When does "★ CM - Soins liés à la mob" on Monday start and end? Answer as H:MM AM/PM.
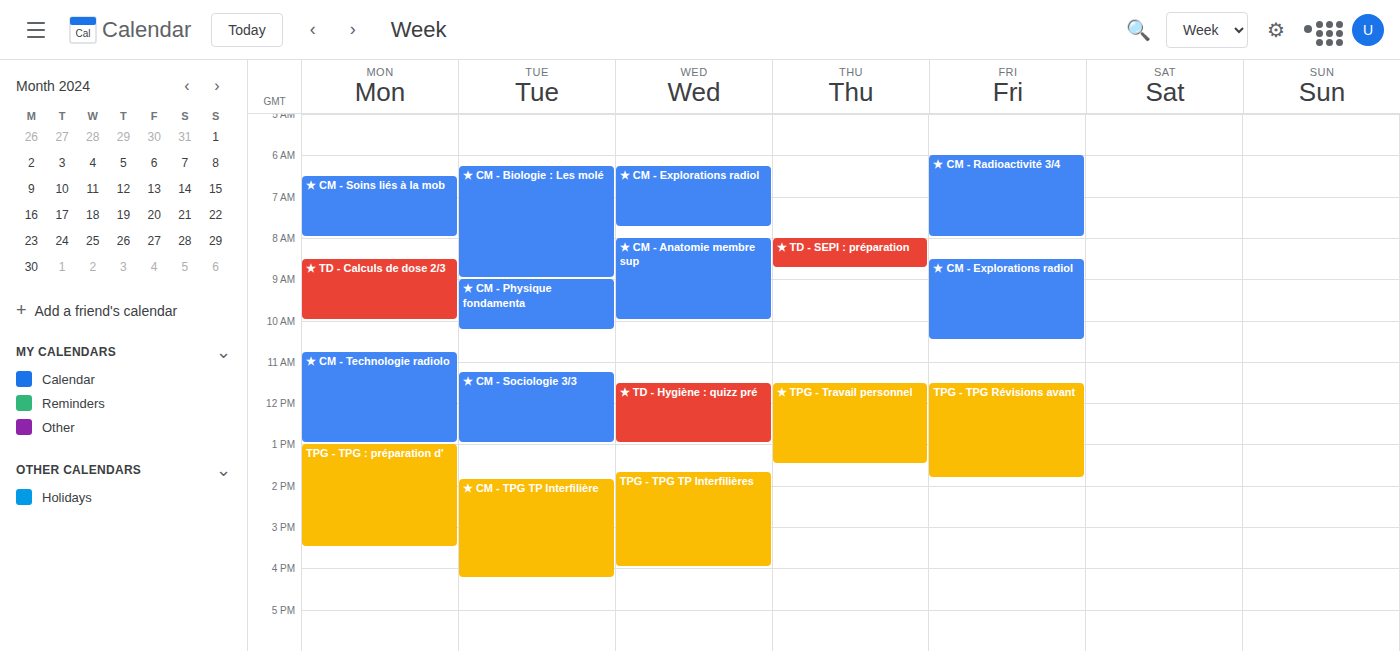
6:30 AM to 8:00 AM